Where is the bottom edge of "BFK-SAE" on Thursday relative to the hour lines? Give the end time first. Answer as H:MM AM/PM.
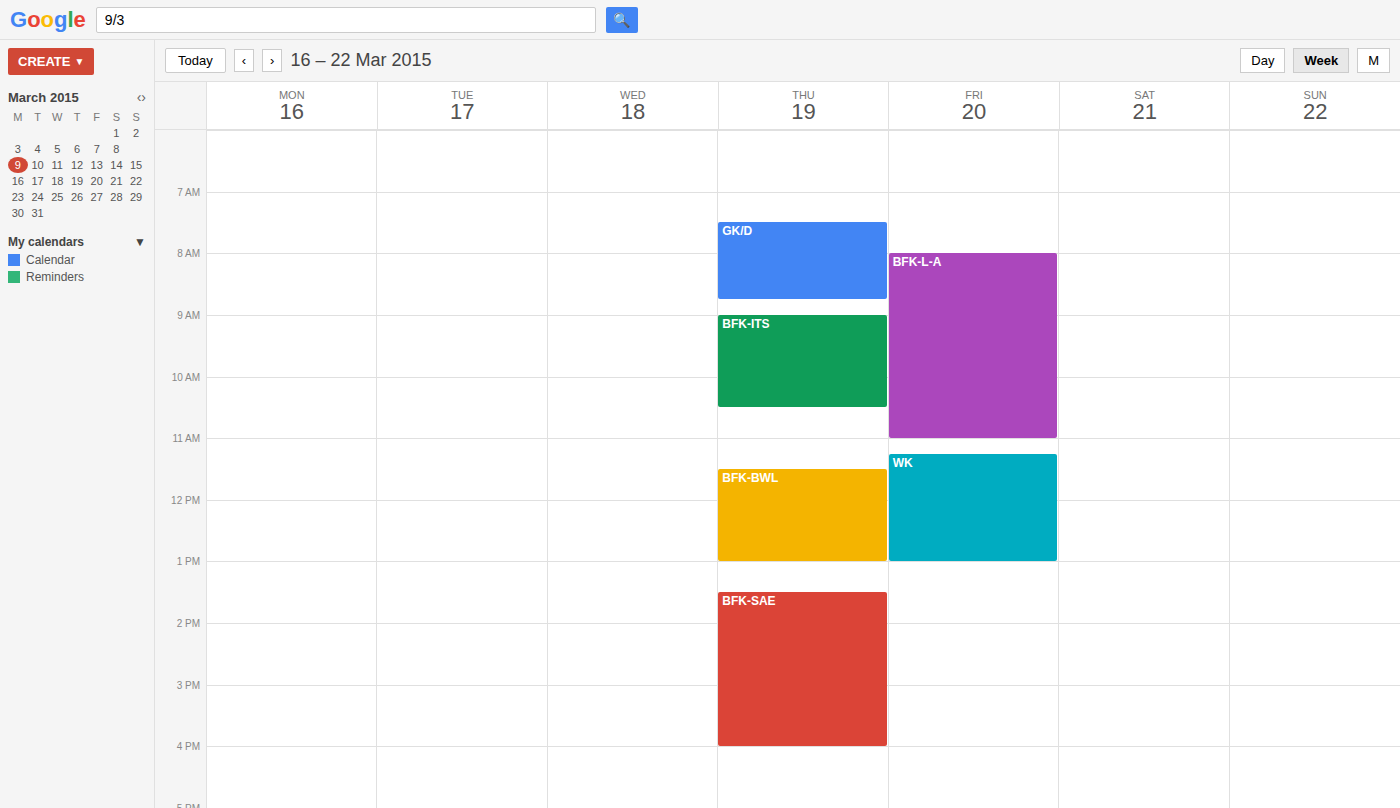
4:00 PM -- exactly on the 4 PM line.